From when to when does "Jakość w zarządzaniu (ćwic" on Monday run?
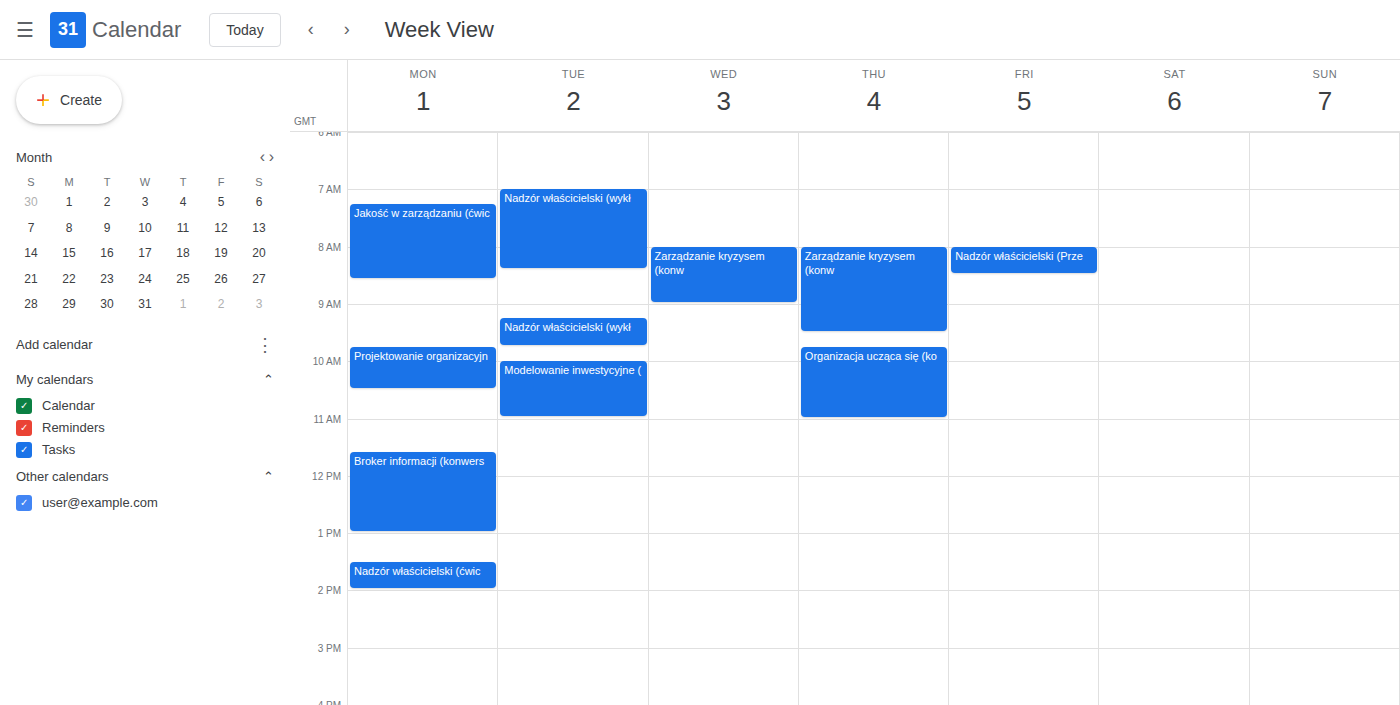
07:15 to 08:35